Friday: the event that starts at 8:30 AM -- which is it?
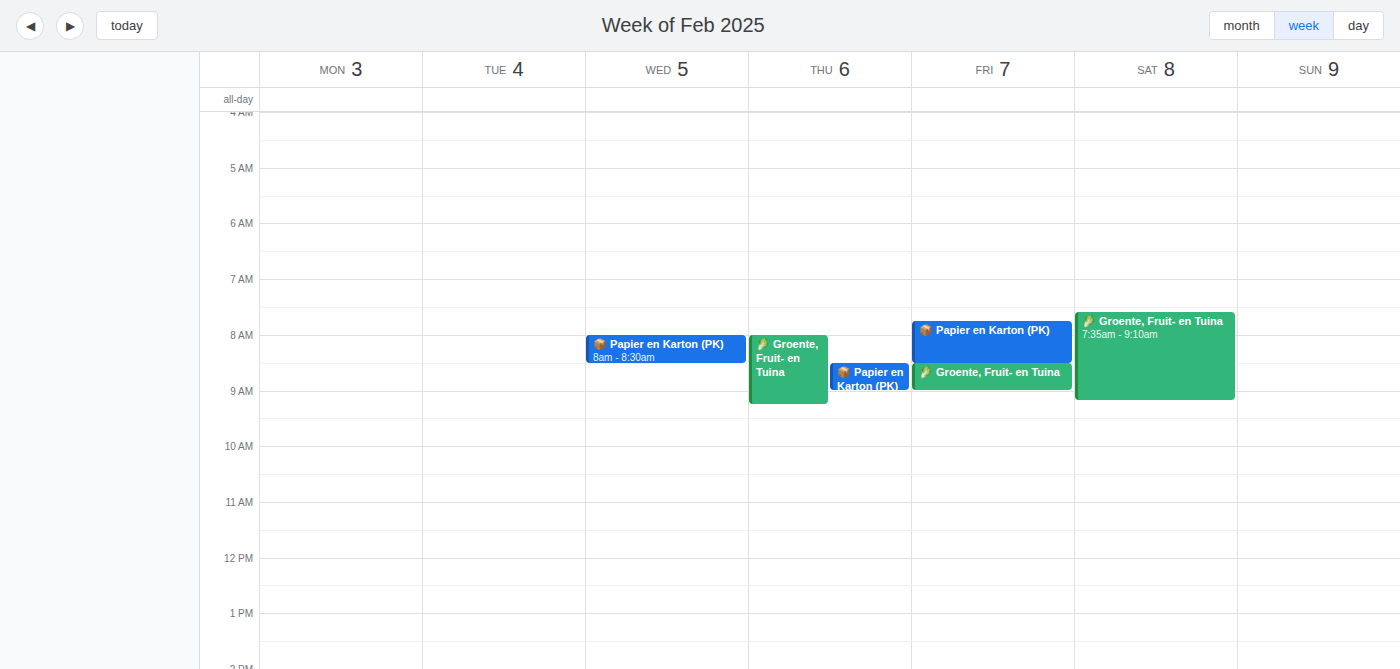
"🥬 Groente, Fruit- en Tuina"